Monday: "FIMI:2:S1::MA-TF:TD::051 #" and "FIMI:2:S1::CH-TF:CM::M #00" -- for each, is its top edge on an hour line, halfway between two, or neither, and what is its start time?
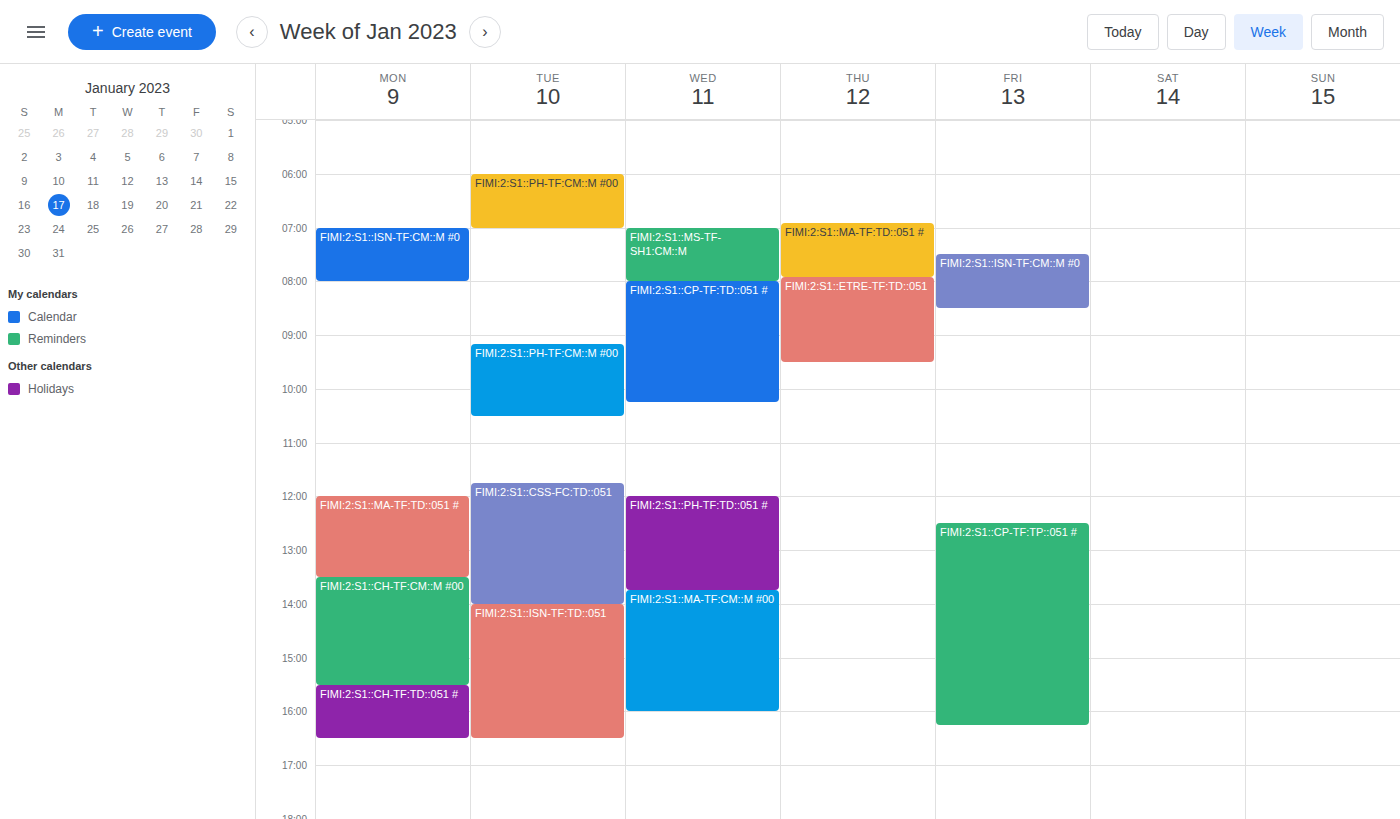
"FIMI:2:S1::MA-TF:TD::051 #": 12:00 PM, exactly on the 12 PM line. "FIMI:2:S1::CH-TF:CM::M #00": 1:30 PM, halfway between the 1 PM and 2 PM lines.